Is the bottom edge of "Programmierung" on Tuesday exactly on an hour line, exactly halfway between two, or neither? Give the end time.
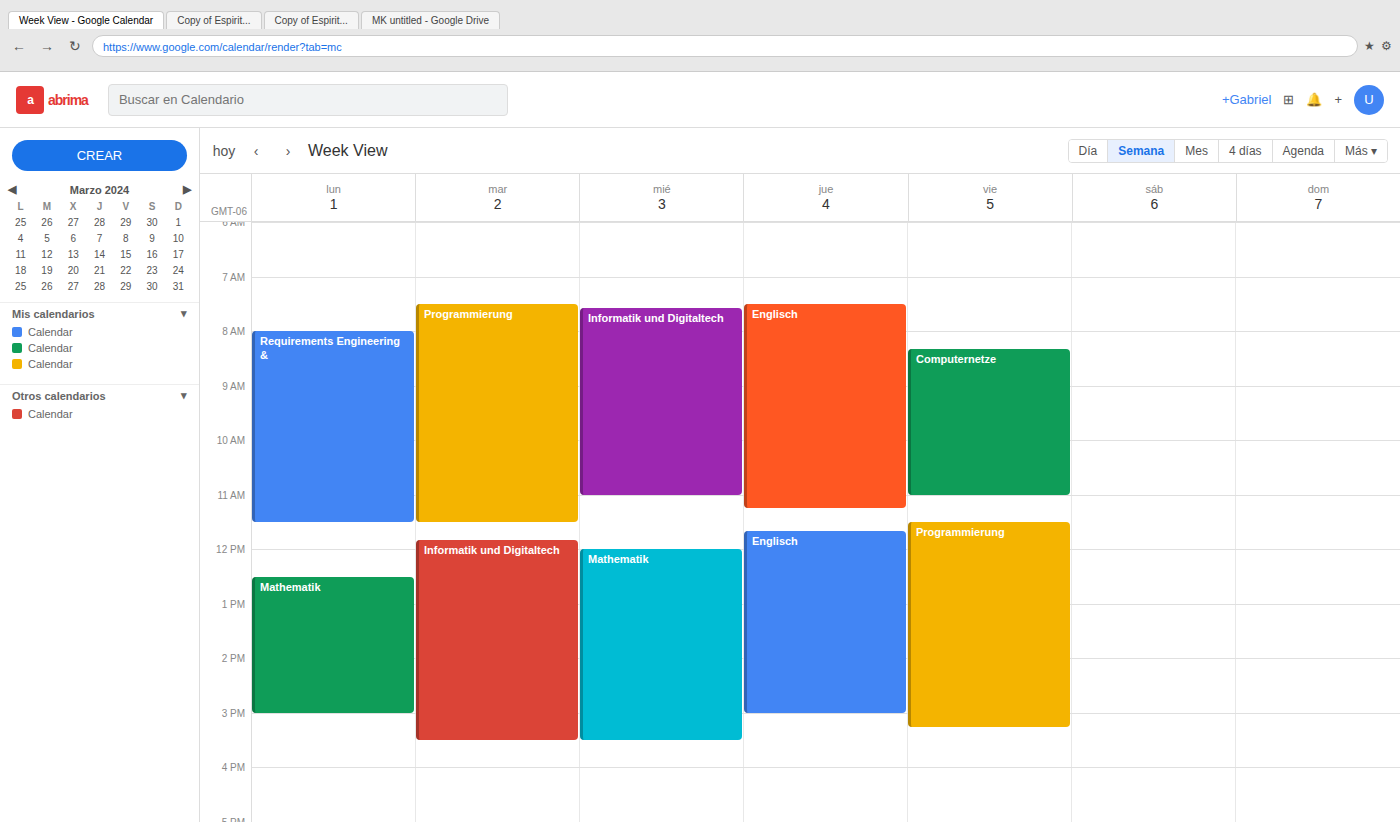
11:30 AM -- halfway between the 11 AM and 12 PM lines.